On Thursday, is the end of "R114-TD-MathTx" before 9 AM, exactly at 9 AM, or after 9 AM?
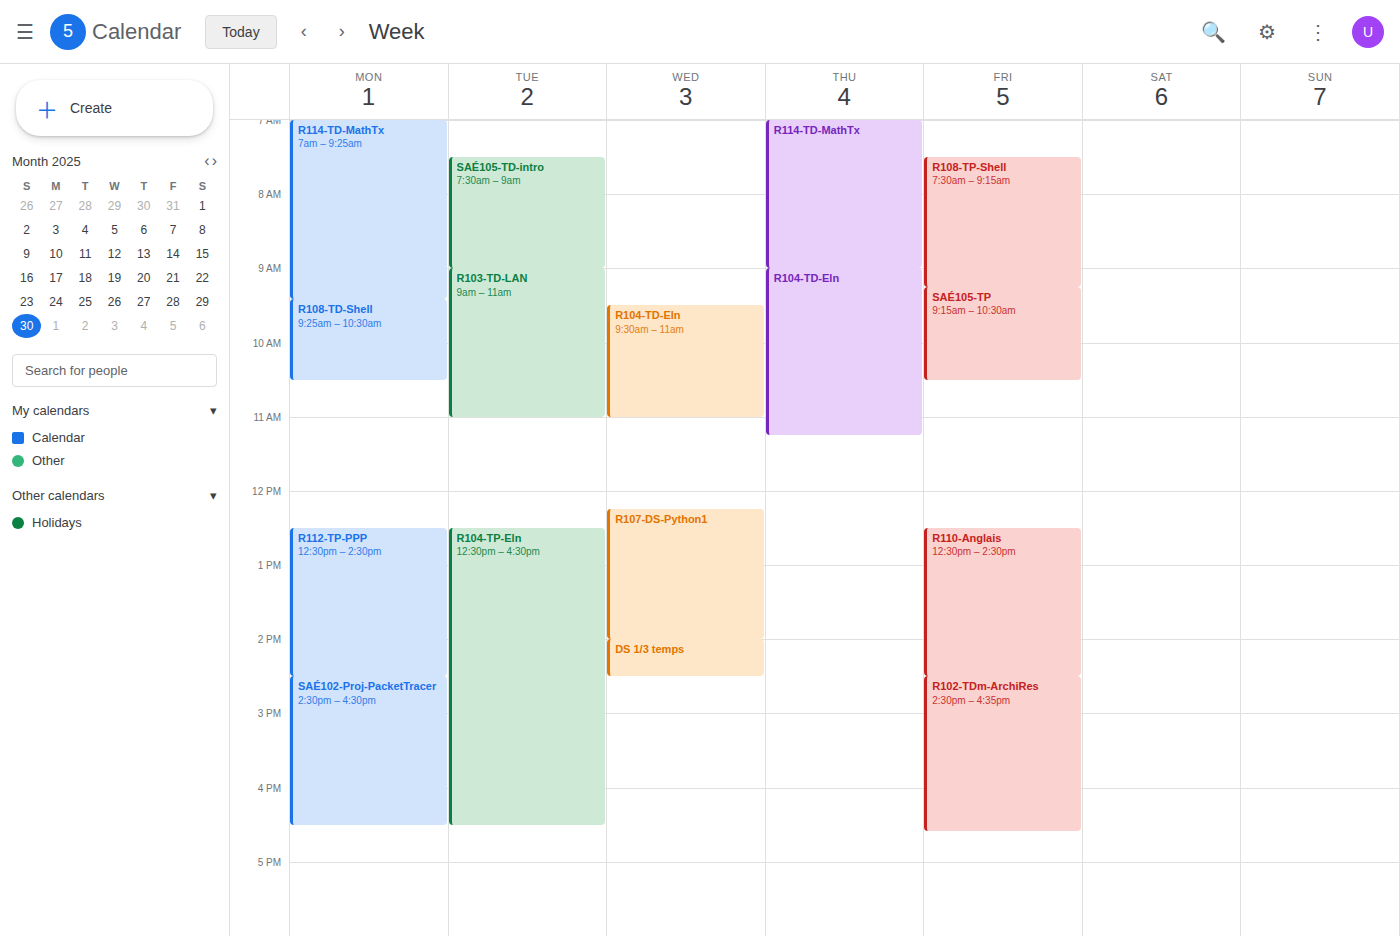
9:00 AM -- exactly at 9 AM, on the 9 AM line.